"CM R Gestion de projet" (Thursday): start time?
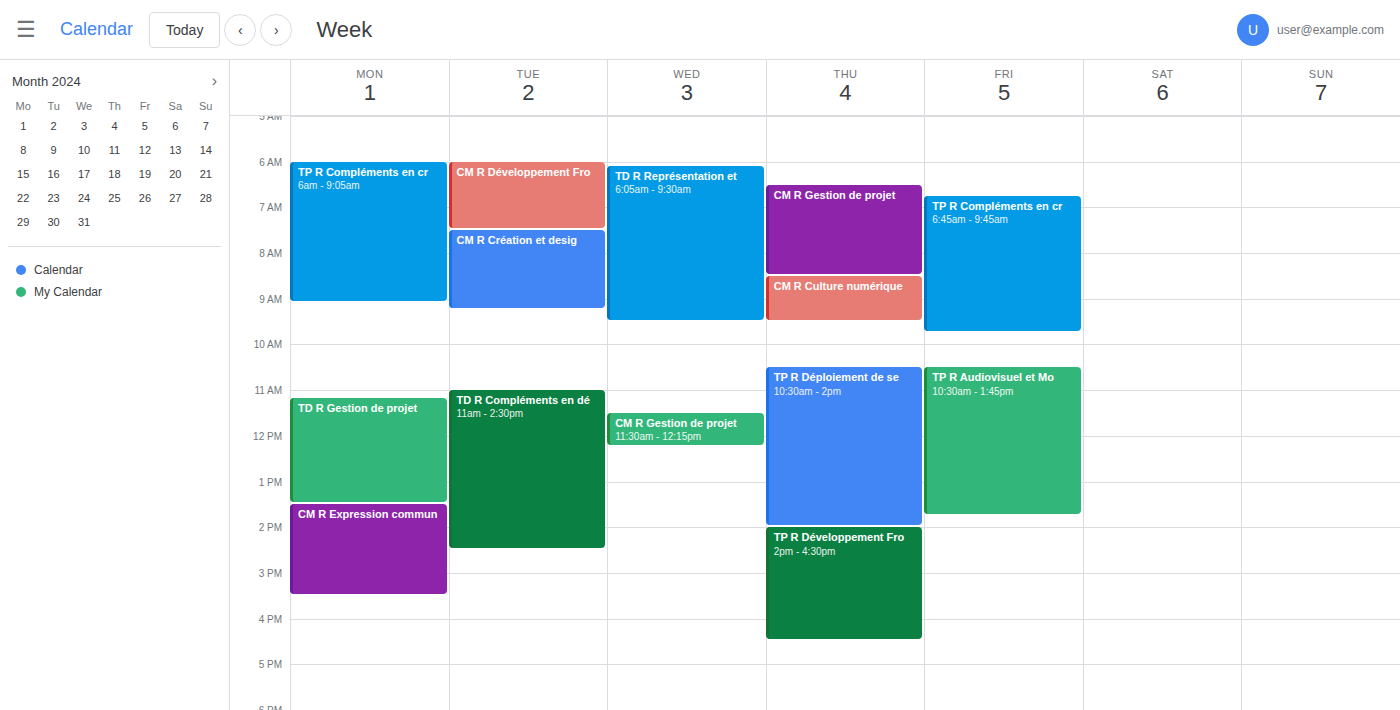
6:30 AM